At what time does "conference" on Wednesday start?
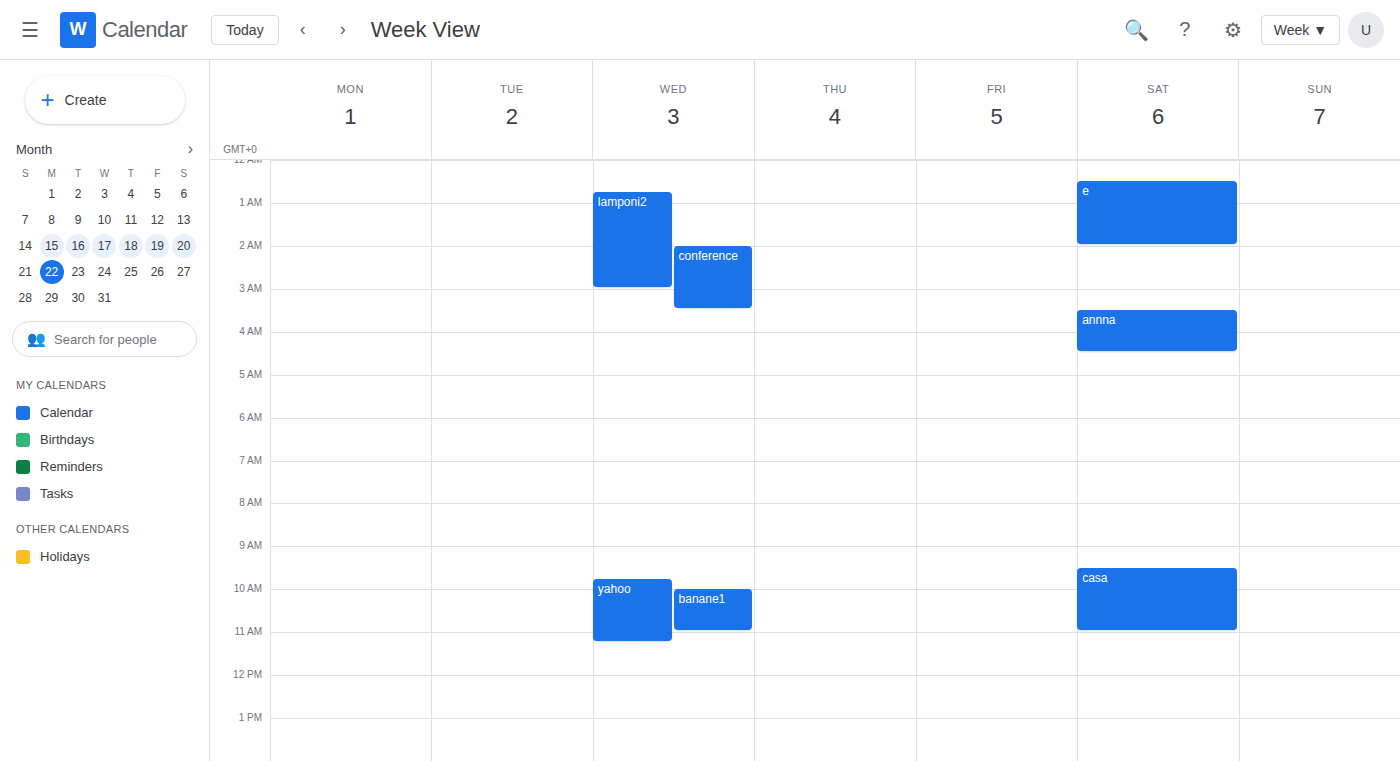
02:00